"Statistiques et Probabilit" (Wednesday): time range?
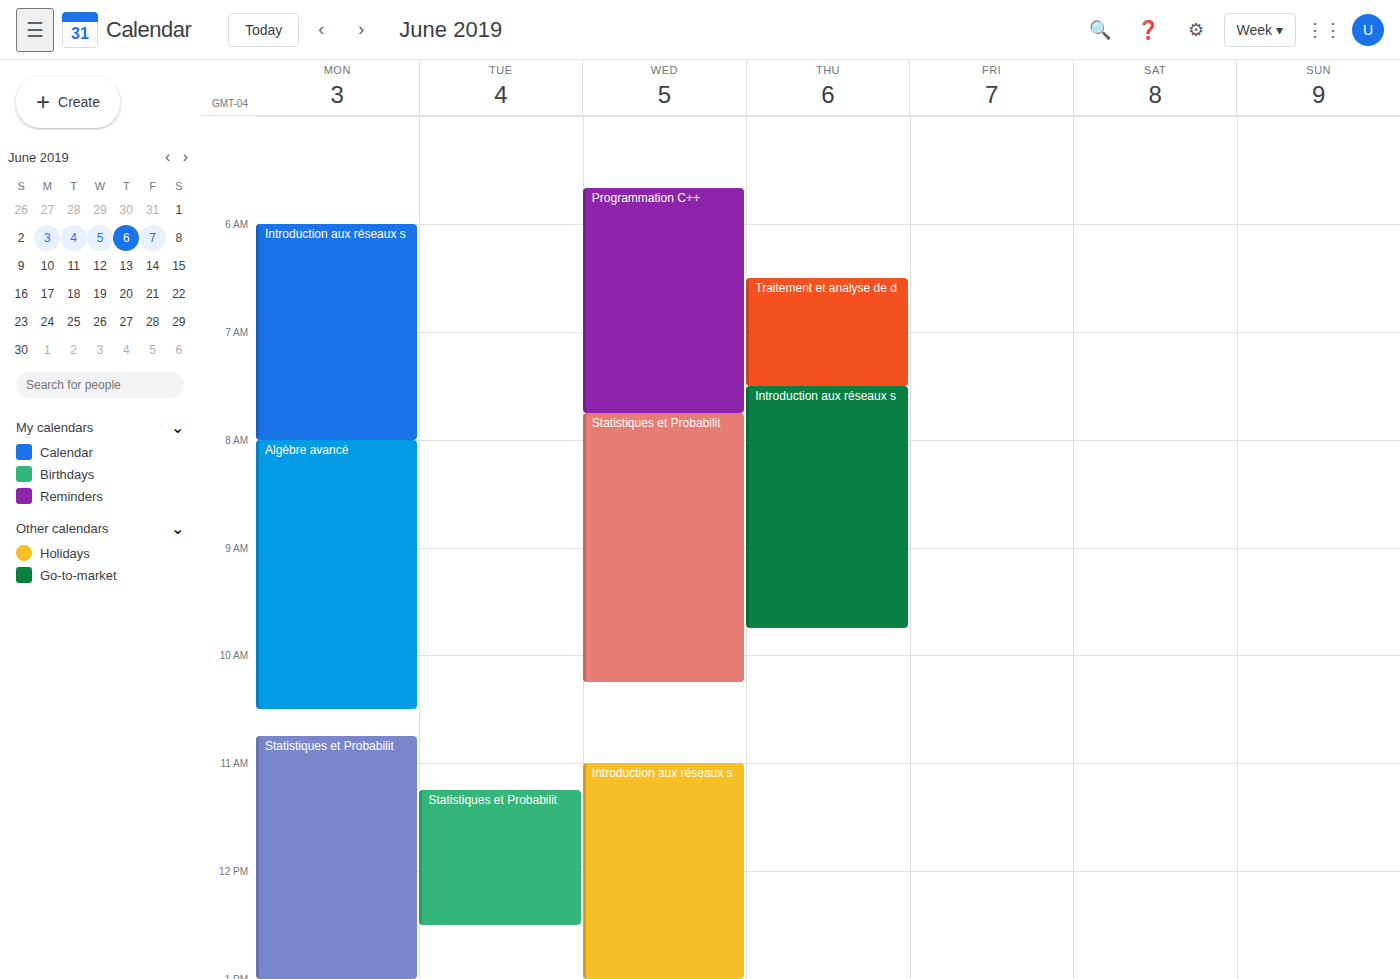
7:45 AM to 10:15 AM